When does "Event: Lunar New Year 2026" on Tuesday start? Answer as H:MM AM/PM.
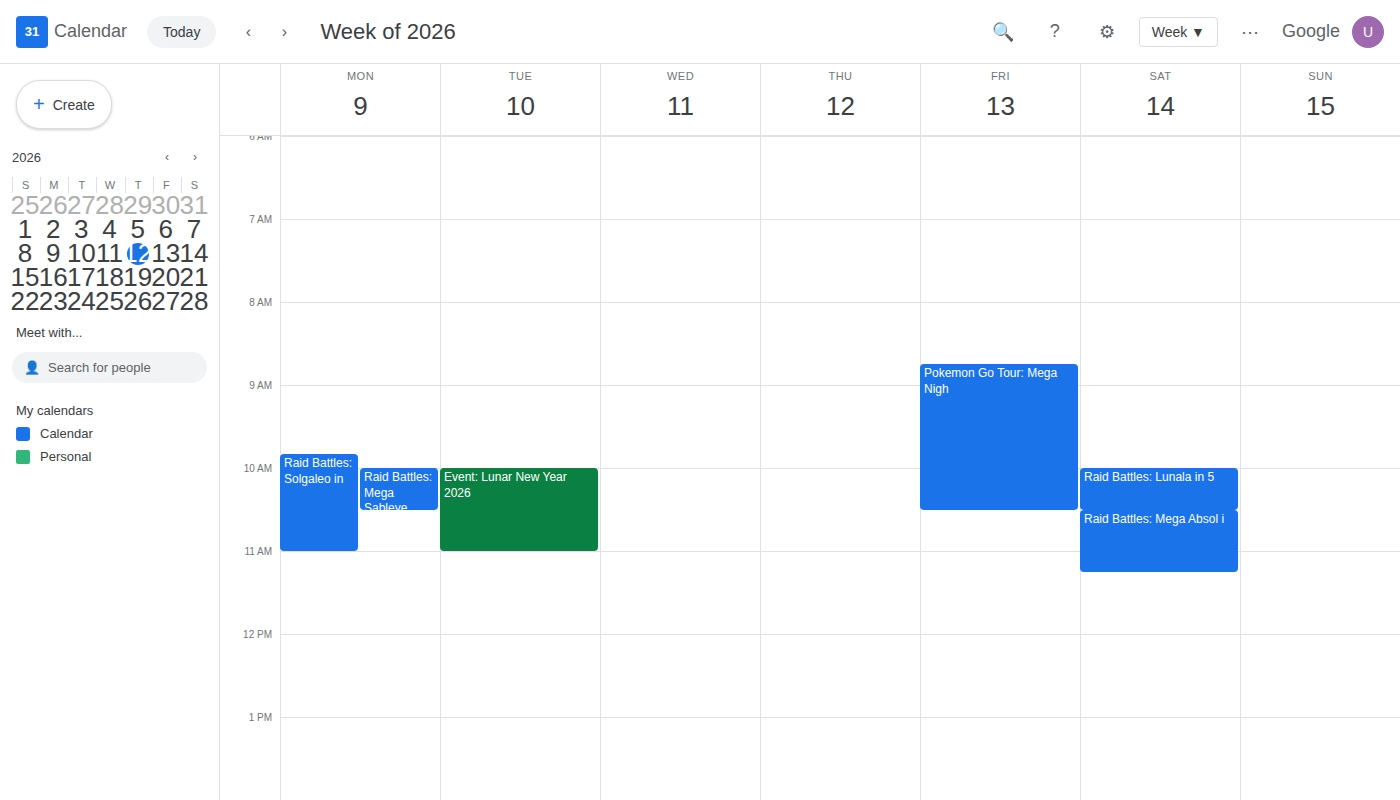
10:00 AM